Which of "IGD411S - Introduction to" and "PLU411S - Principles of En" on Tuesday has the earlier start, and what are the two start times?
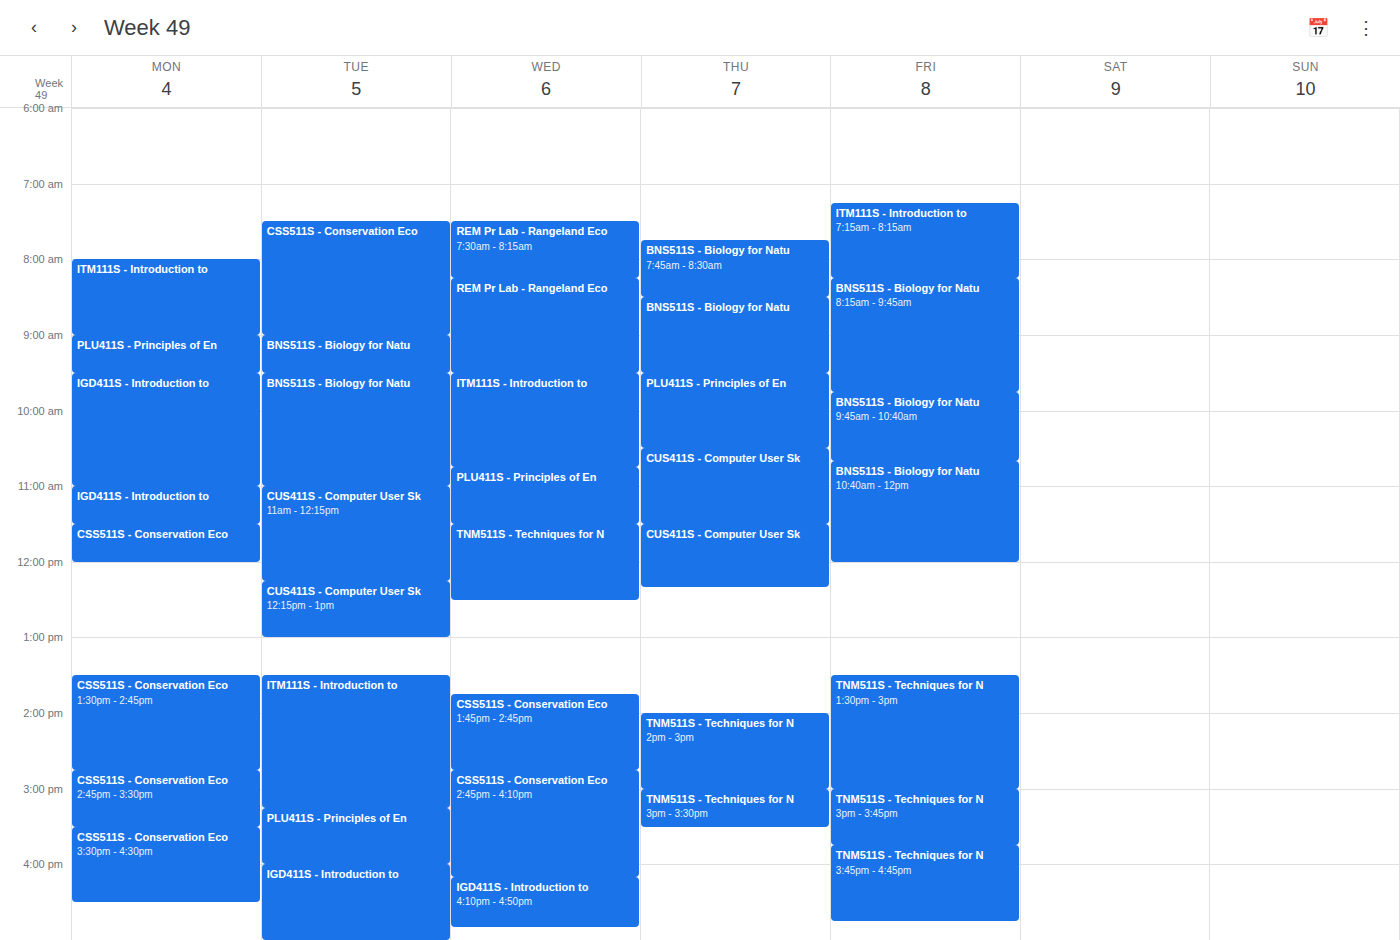
"PLU411S - Principles of En" 3:15 PM; "IGD411S - Introduction to" 4:00 PM.